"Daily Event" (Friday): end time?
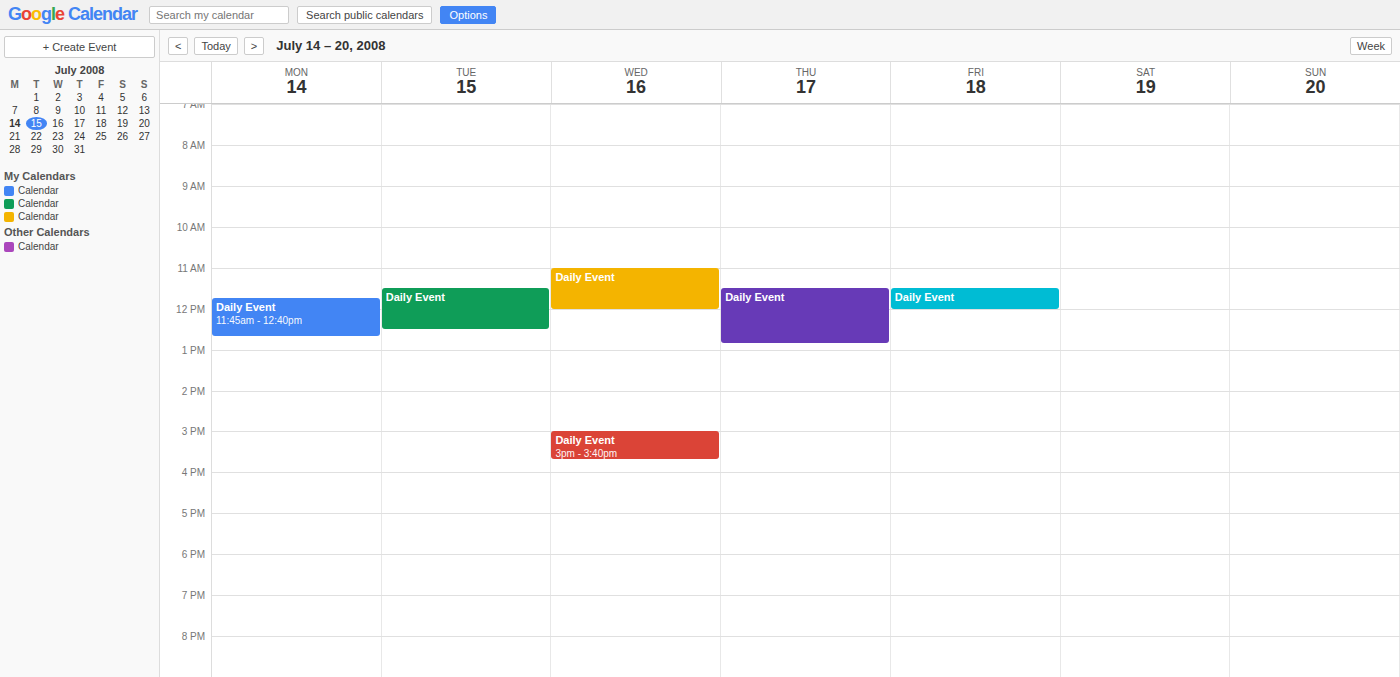
12:00 PM